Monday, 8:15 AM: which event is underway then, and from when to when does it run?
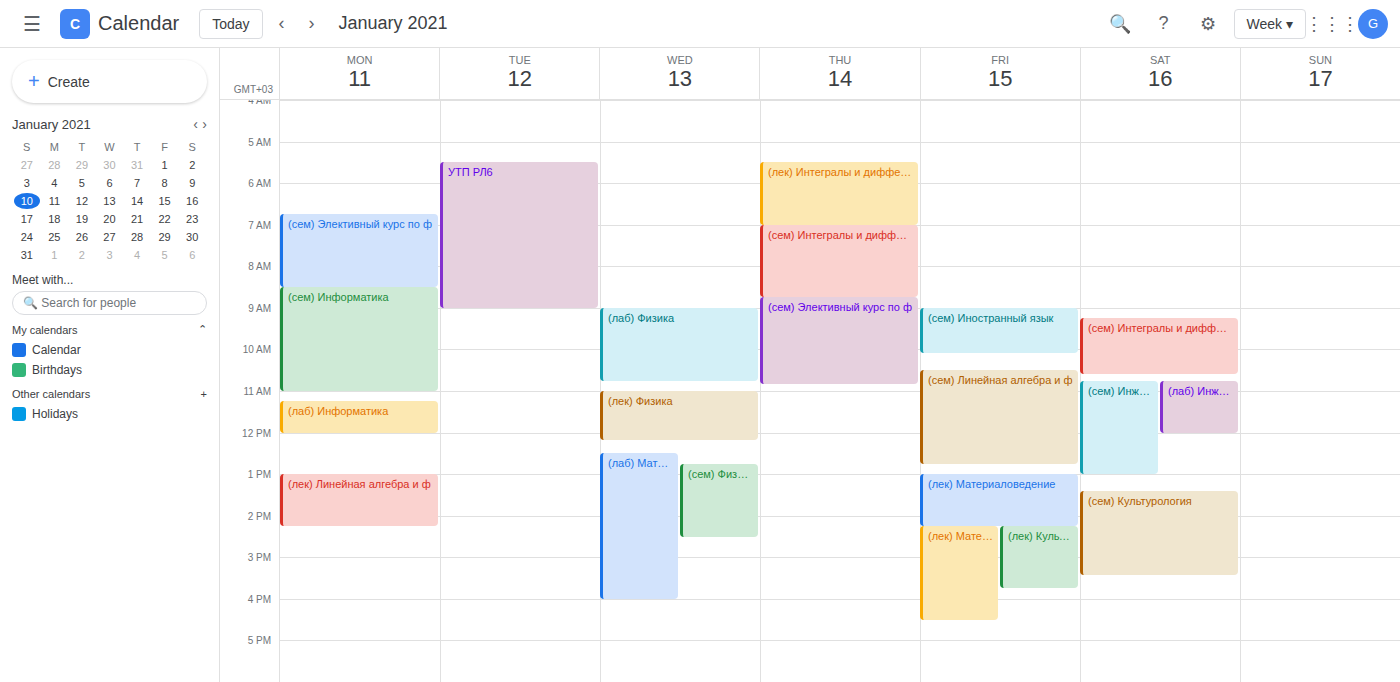
"(сем) Элективный курс по ф", 6:45 AM to 8:30 AM